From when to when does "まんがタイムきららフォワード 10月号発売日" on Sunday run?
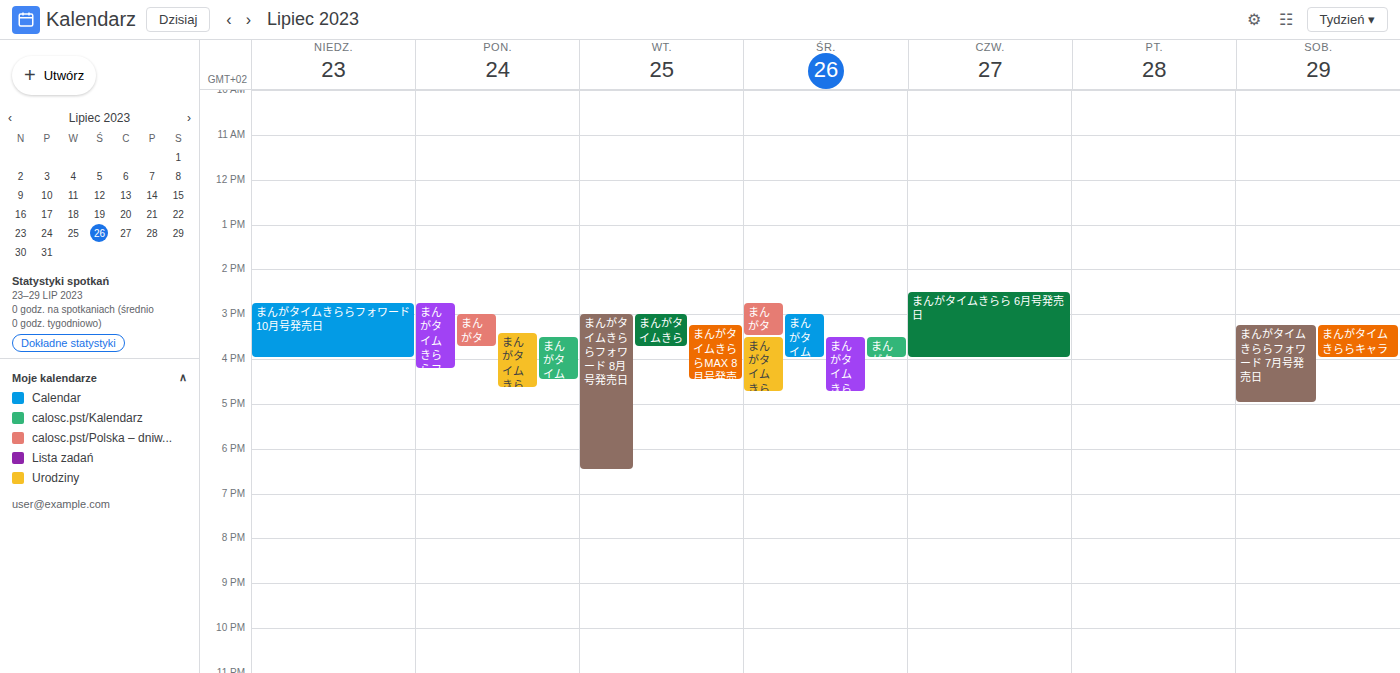
14:45 to 16:00